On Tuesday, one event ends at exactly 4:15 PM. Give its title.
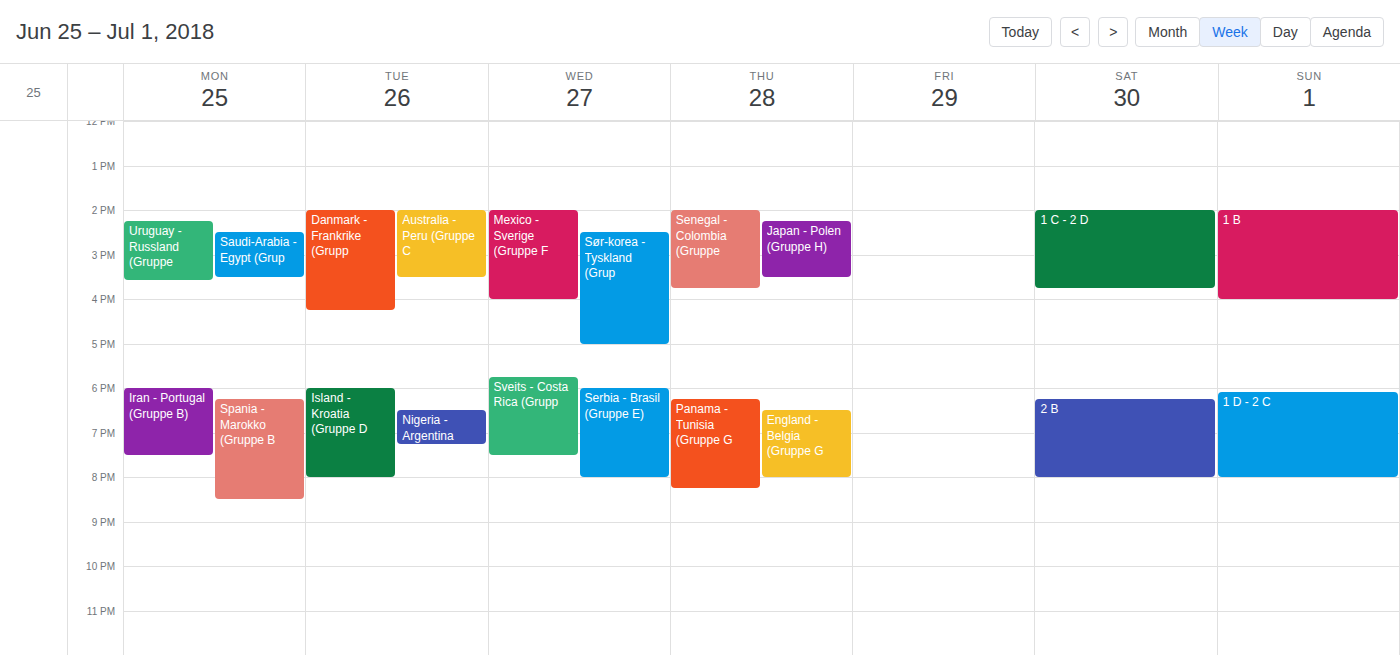
"Danmark - Frankrike (Grupp"